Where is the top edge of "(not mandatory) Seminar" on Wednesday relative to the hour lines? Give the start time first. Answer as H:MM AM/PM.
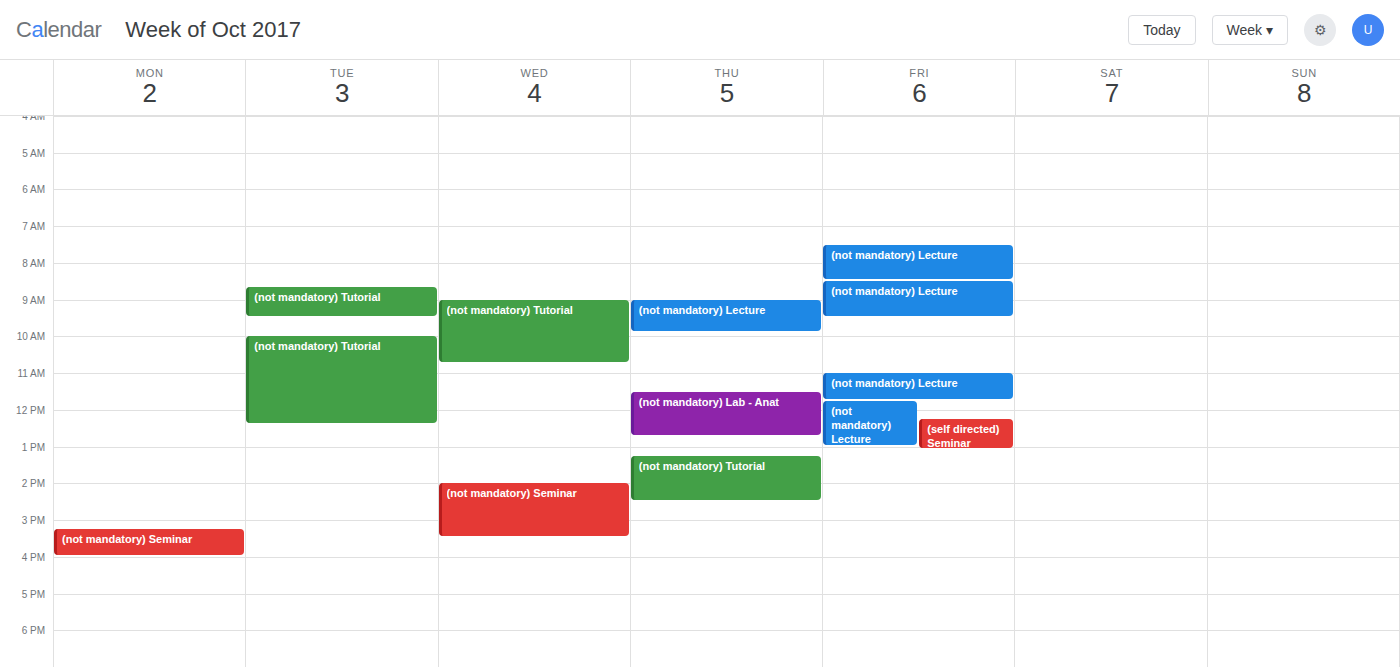
2:00 PM -- exactly on the 2 PM line.